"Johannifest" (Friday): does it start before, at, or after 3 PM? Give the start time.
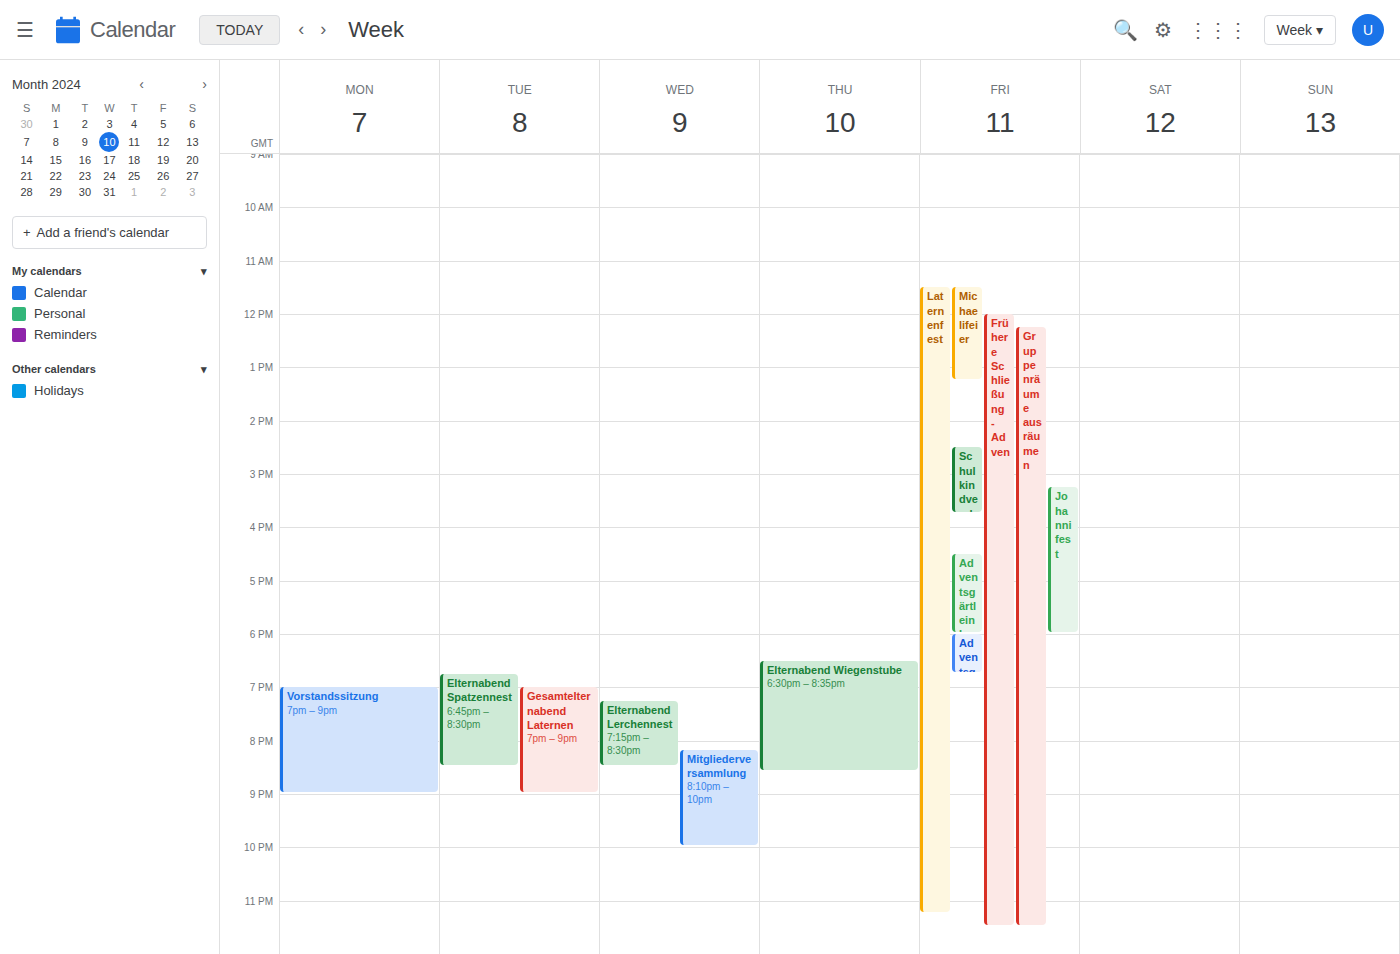
3:15 PM -- after 3 PM, 15 minutes below the 3 PM line.